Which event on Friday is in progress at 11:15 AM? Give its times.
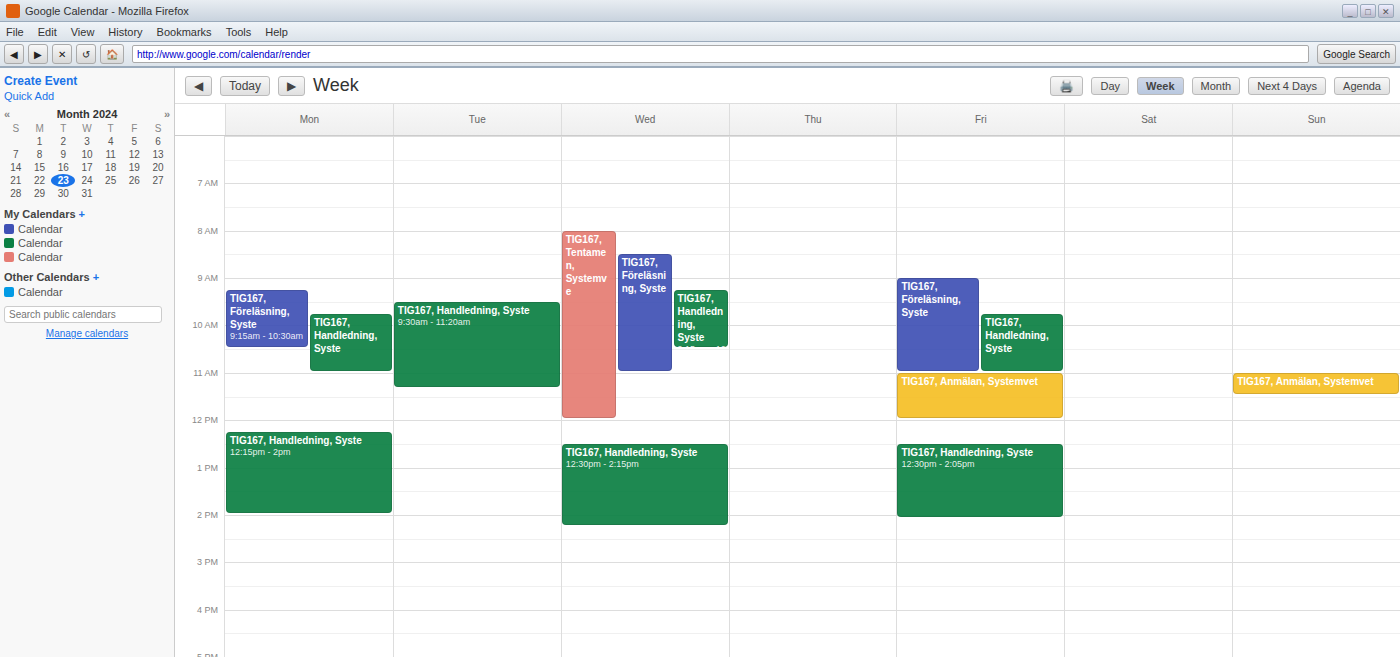
"TIG167, Anmälan, Systemvet", 11:00 AM to 12:00 PM